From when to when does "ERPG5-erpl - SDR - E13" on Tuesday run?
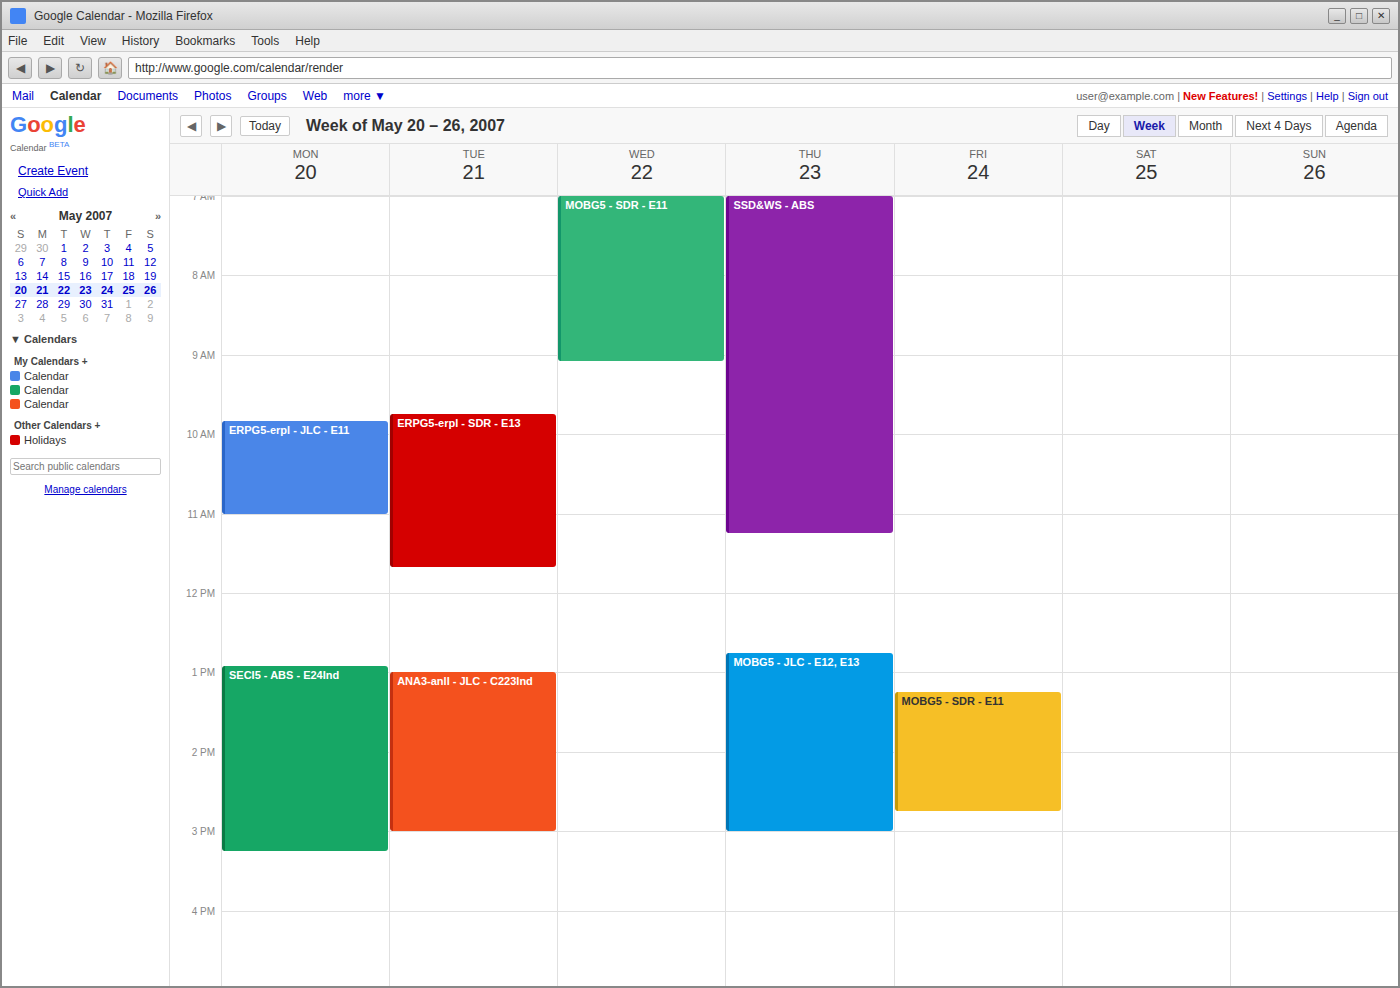
9:45 AM to 11:40 AM